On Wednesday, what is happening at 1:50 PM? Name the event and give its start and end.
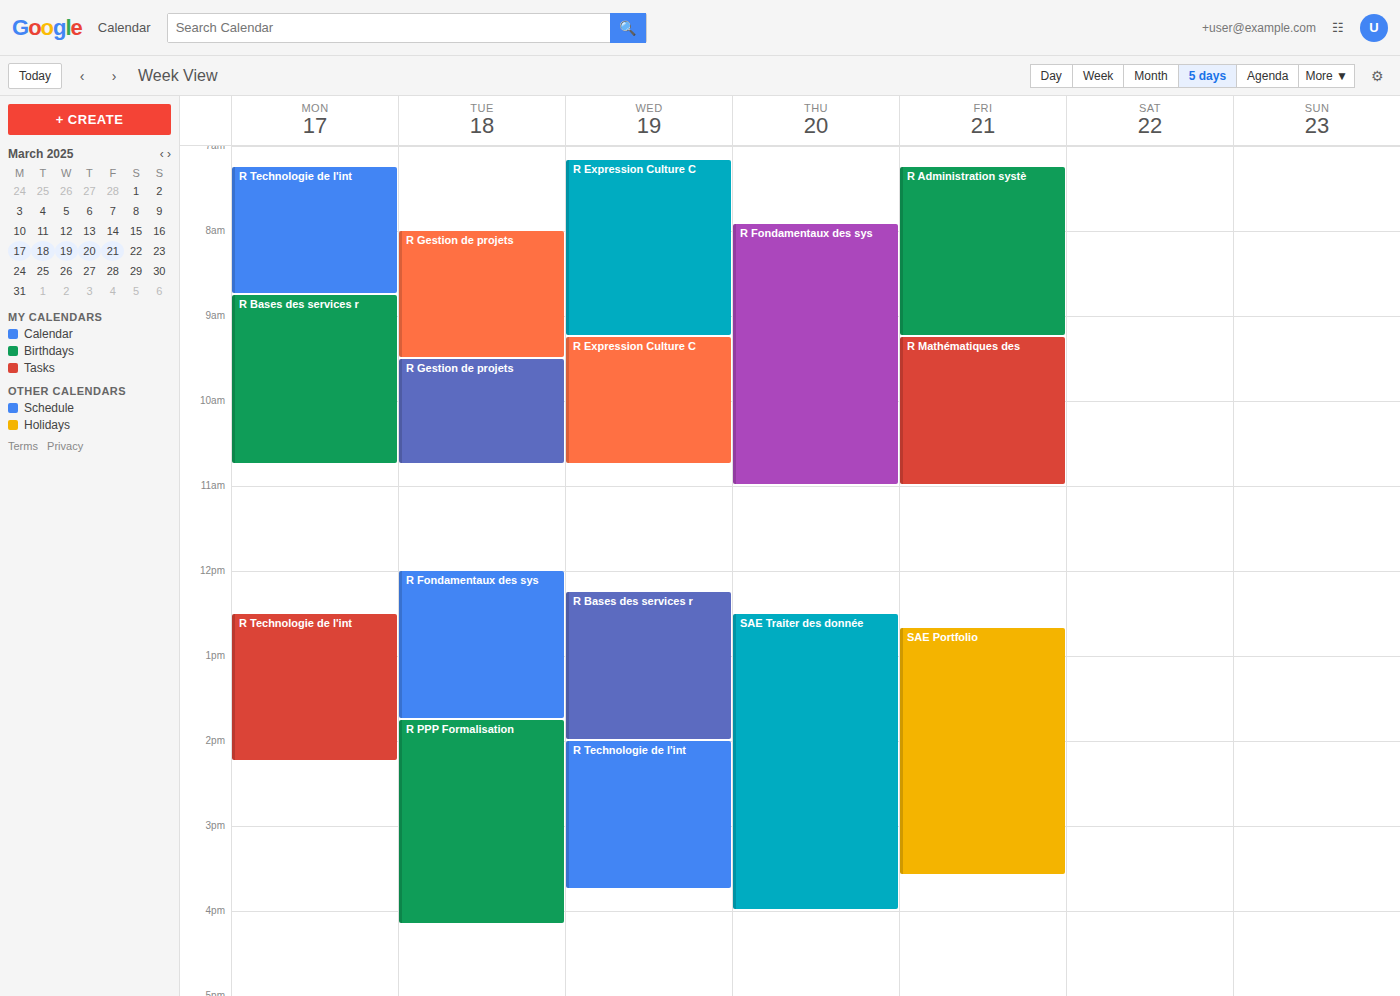
"R Bases des services r", 12:15 PM to 2:00 PM